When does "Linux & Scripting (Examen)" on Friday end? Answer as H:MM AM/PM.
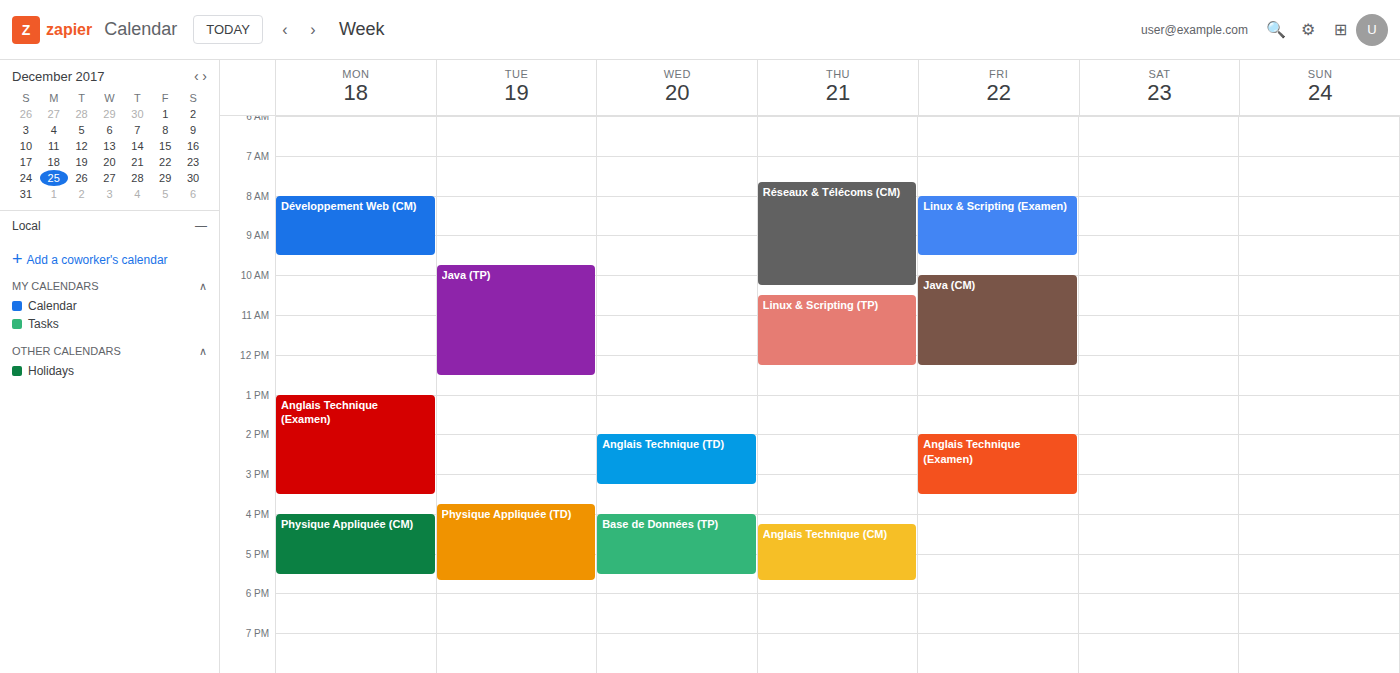
9:30 AM